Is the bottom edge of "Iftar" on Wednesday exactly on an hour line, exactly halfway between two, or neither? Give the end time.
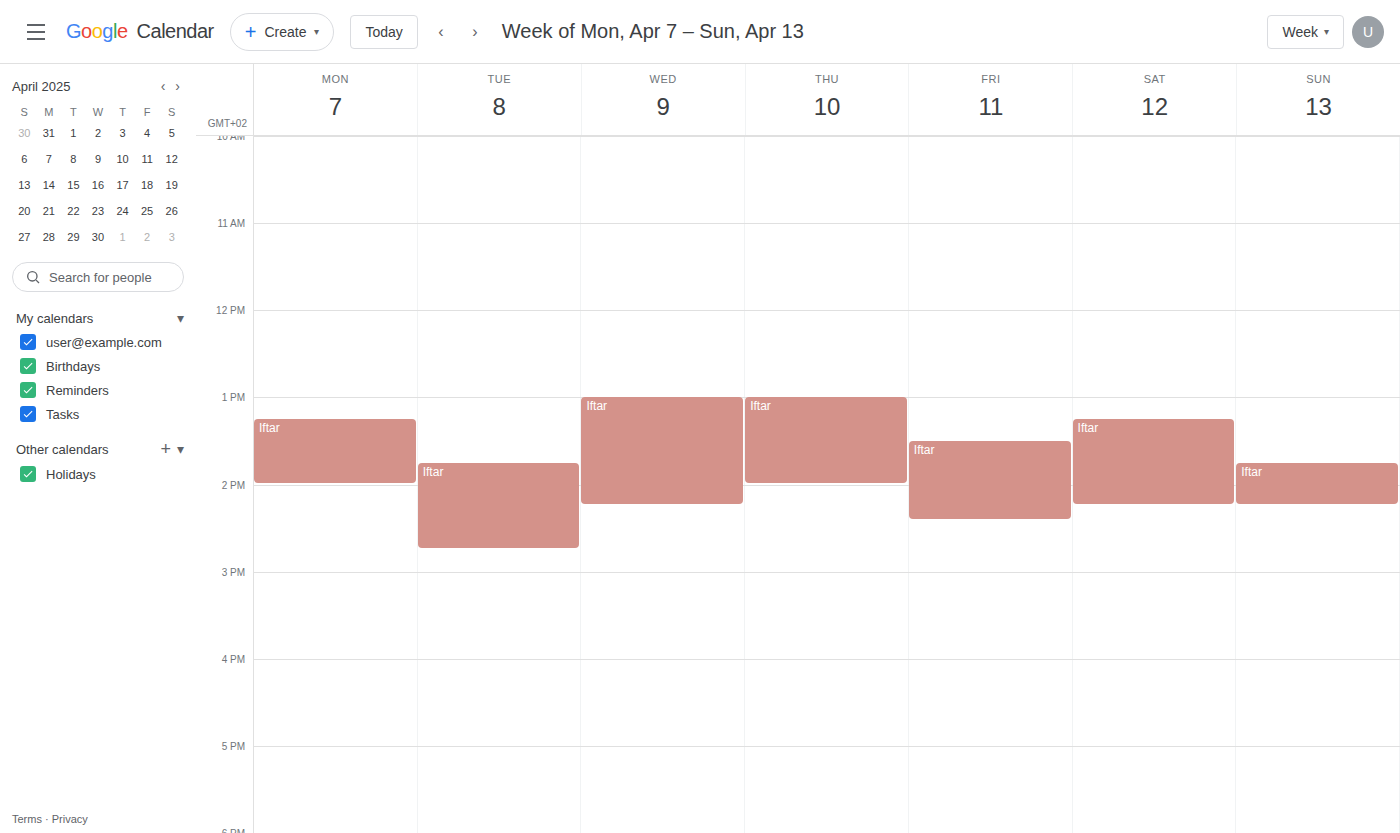
2:15 PM -- neither: a quarter of the way from the 2 PM line to the 3 PM line.